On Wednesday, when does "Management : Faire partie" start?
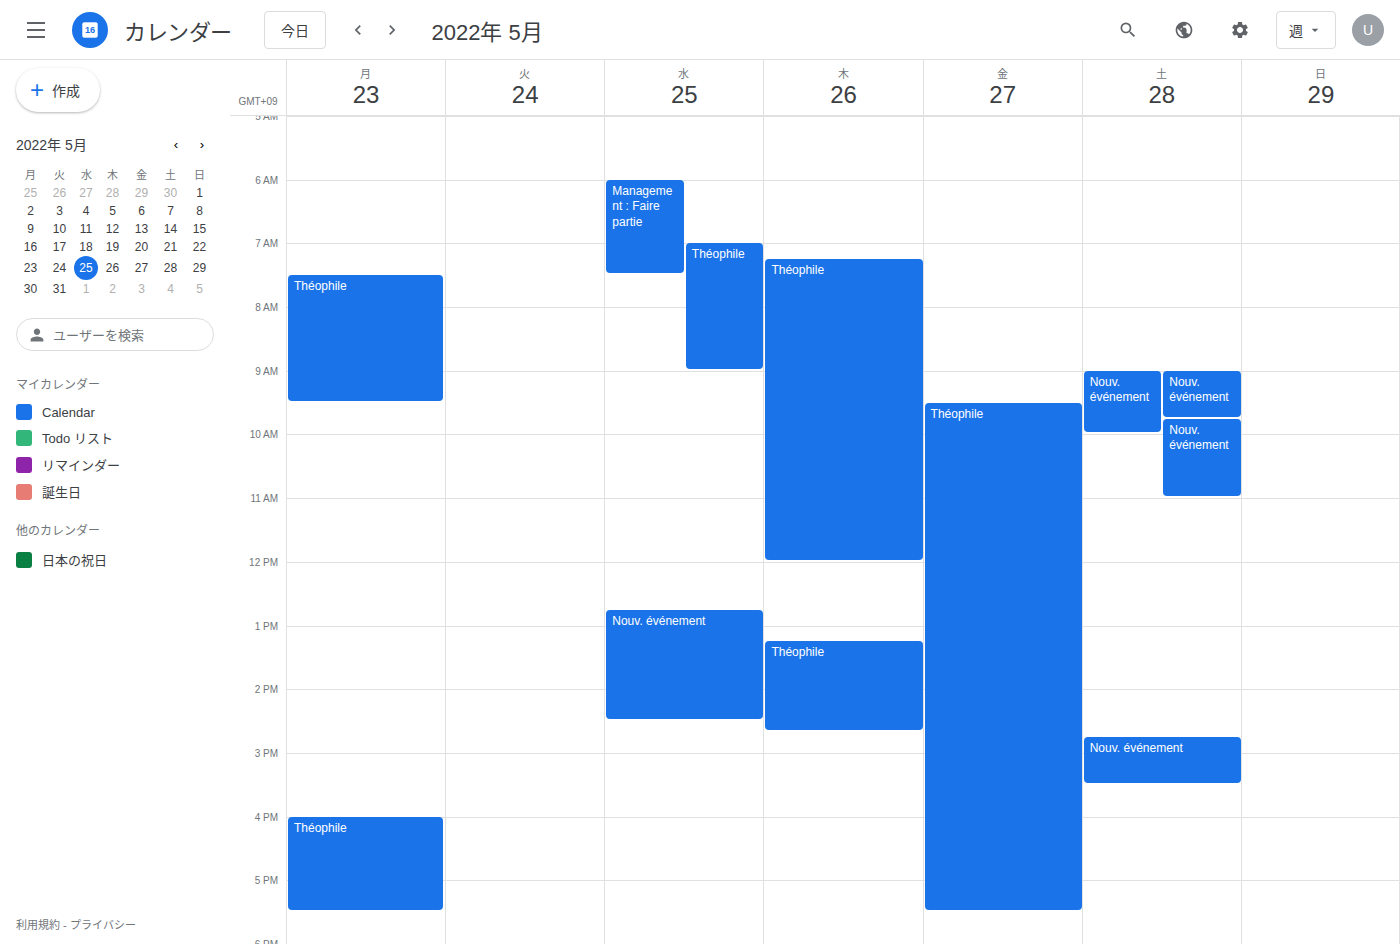
6:00 AM